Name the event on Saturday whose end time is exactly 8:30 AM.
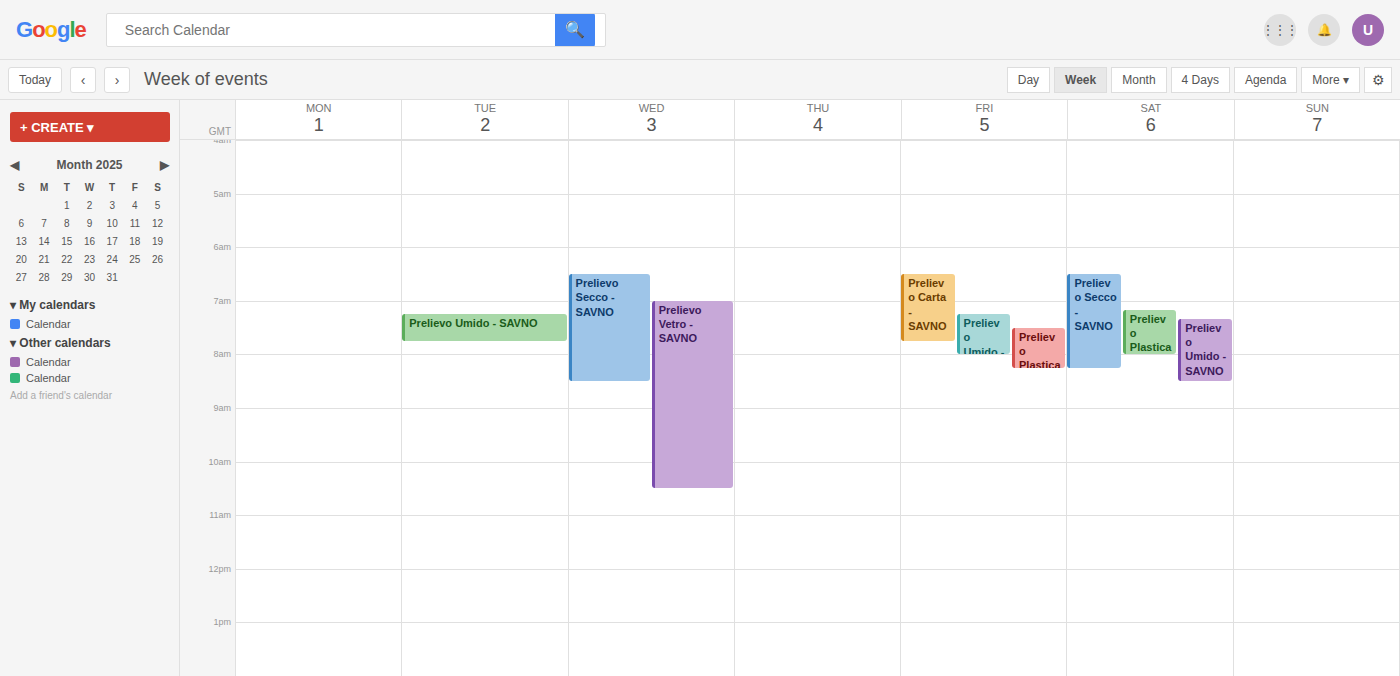
"Prelievo Umido - SAVNO"